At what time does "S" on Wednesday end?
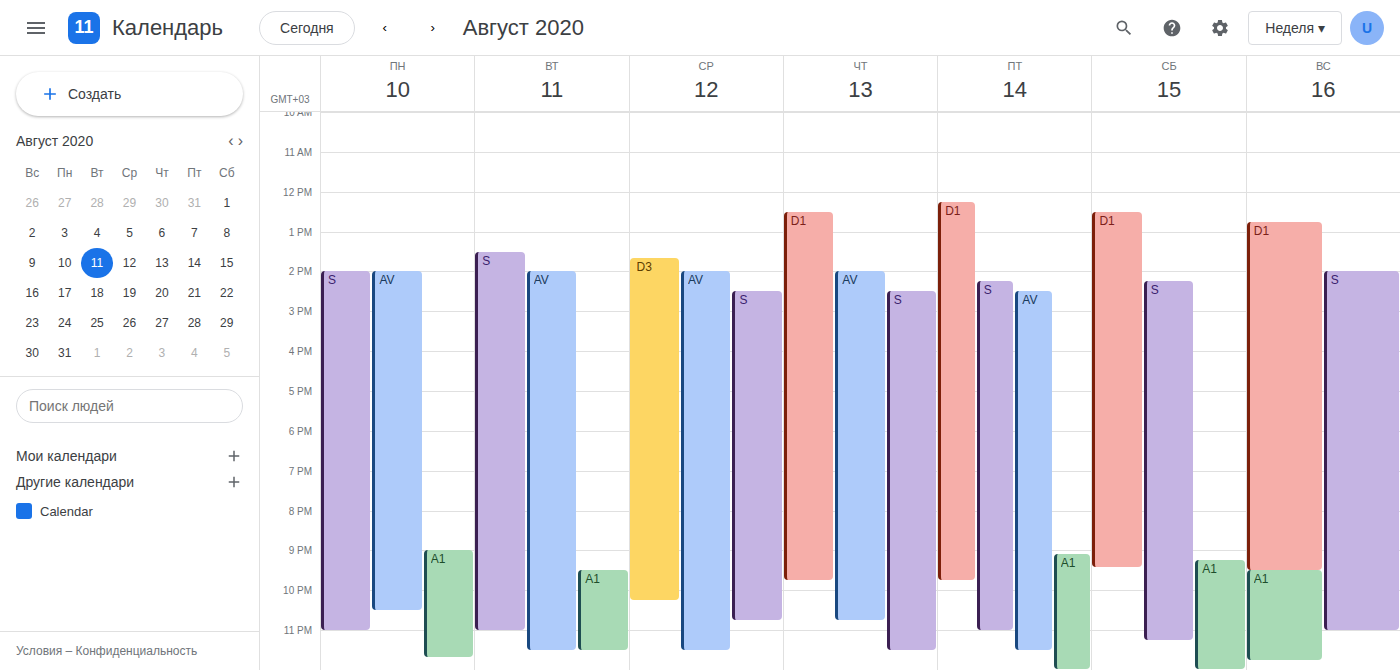
10:45 PM